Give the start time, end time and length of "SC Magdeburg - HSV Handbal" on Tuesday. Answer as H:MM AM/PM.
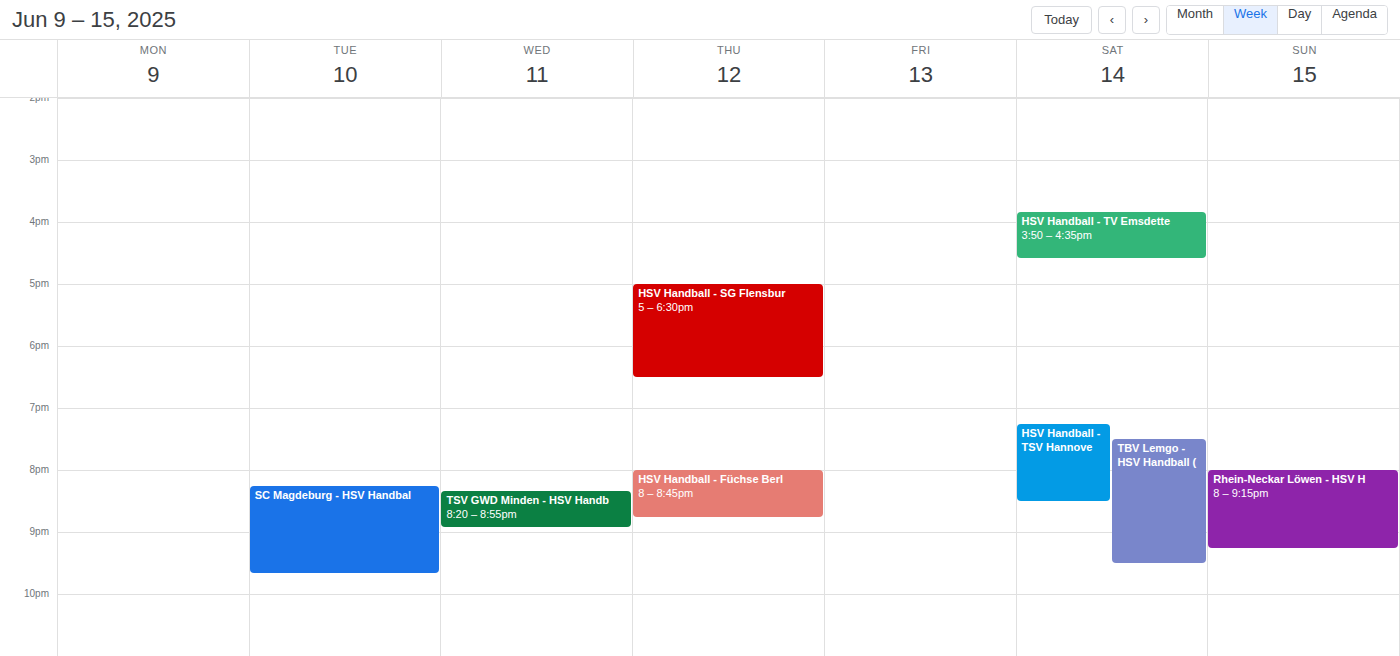
8:15 PM to 9:40 PM, 1 hour 25 minutes